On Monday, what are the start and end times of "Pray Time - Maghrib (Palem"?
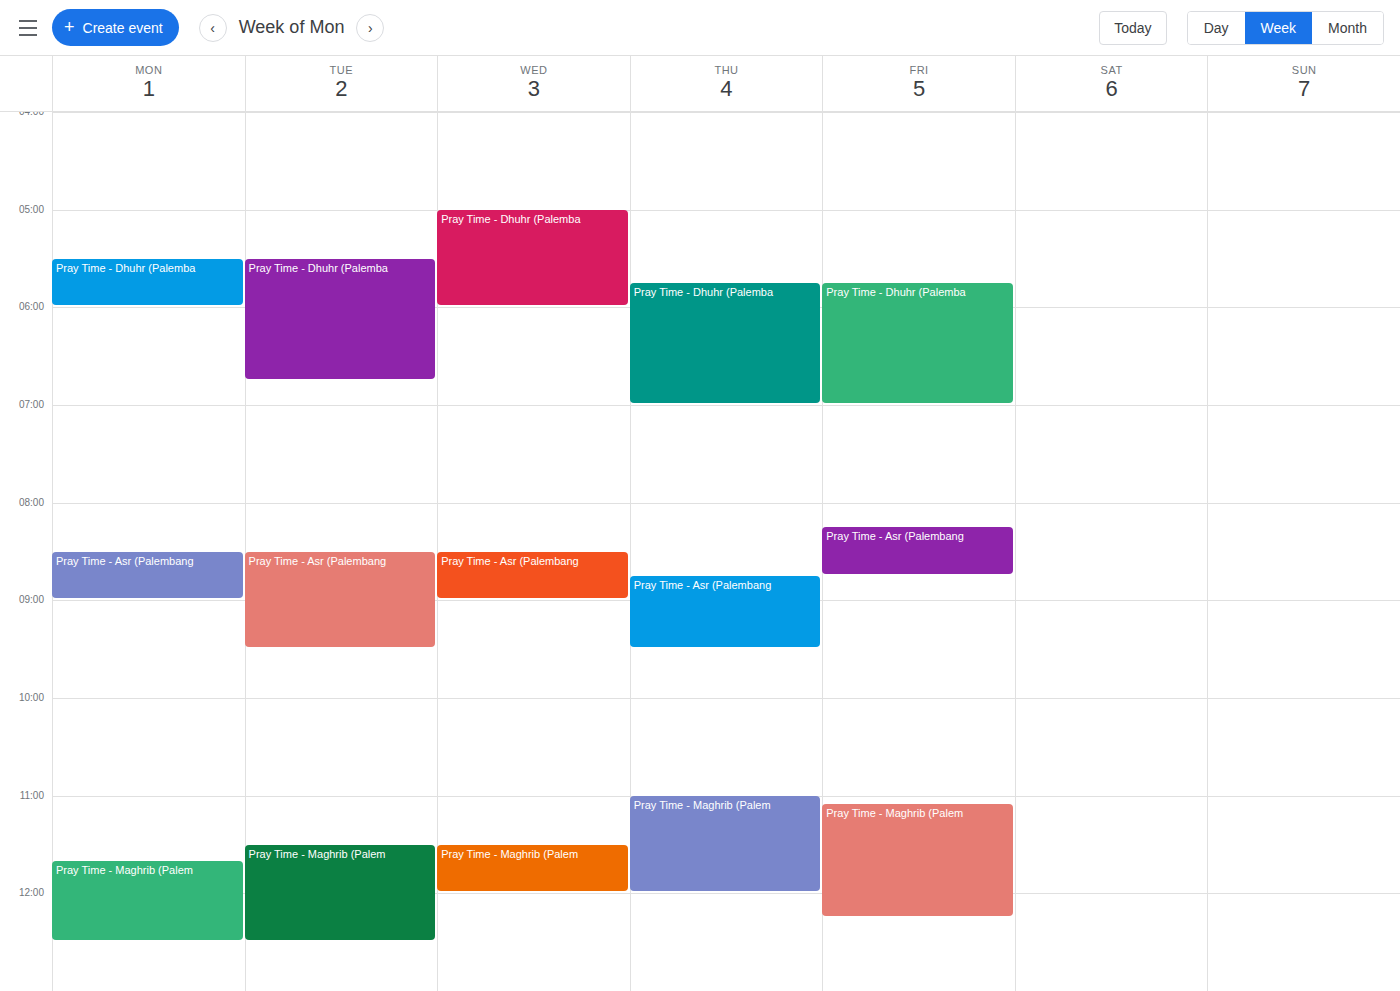
11:40 AM to 12:30 PM